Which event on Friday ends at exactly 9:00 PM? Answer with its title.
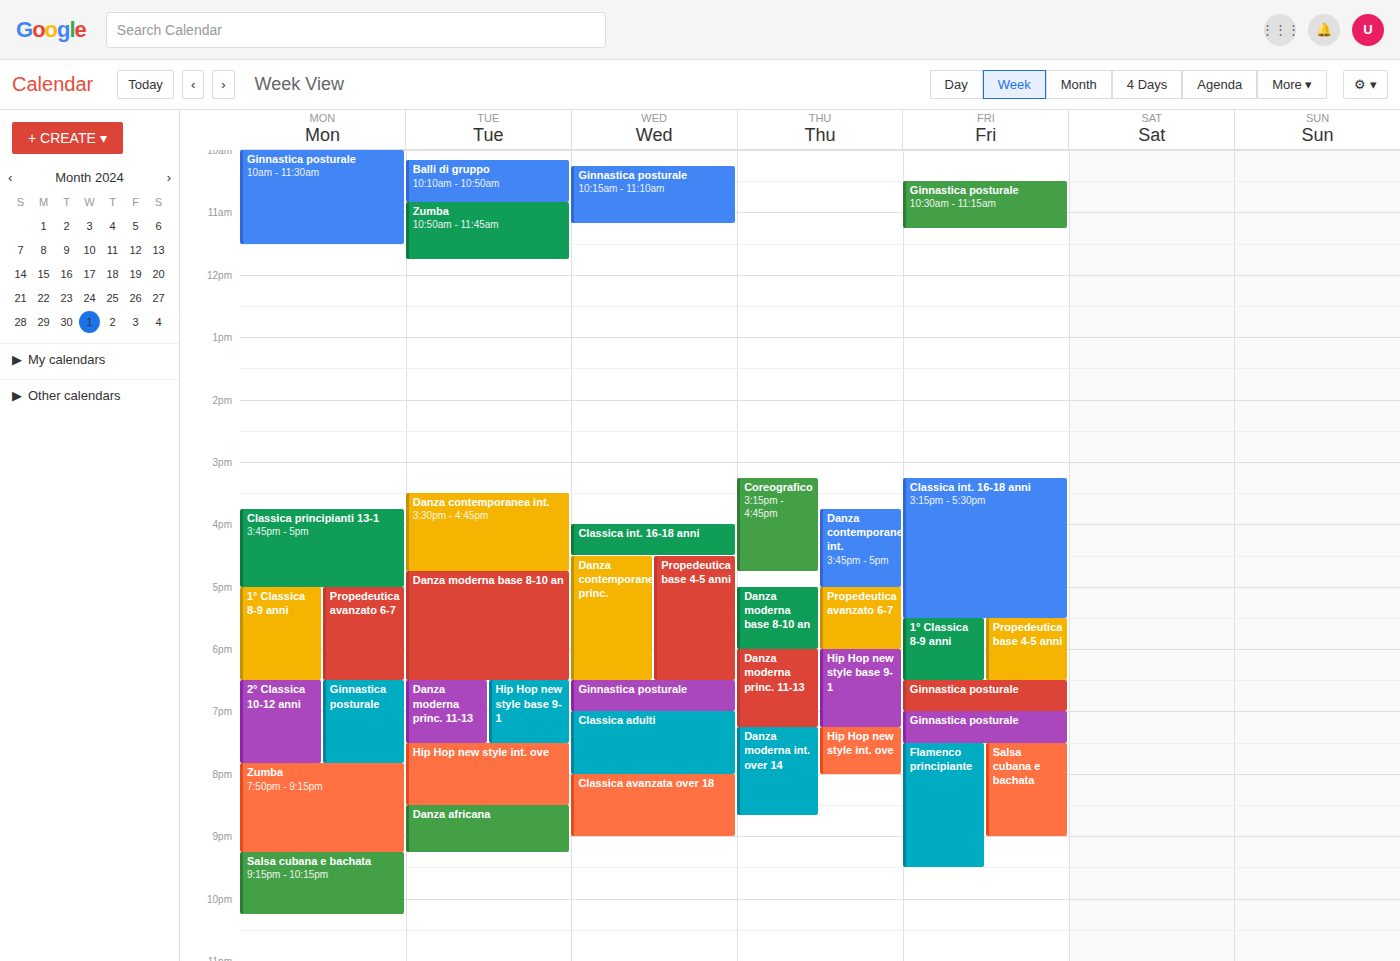
"Salsa cubana e bachata"